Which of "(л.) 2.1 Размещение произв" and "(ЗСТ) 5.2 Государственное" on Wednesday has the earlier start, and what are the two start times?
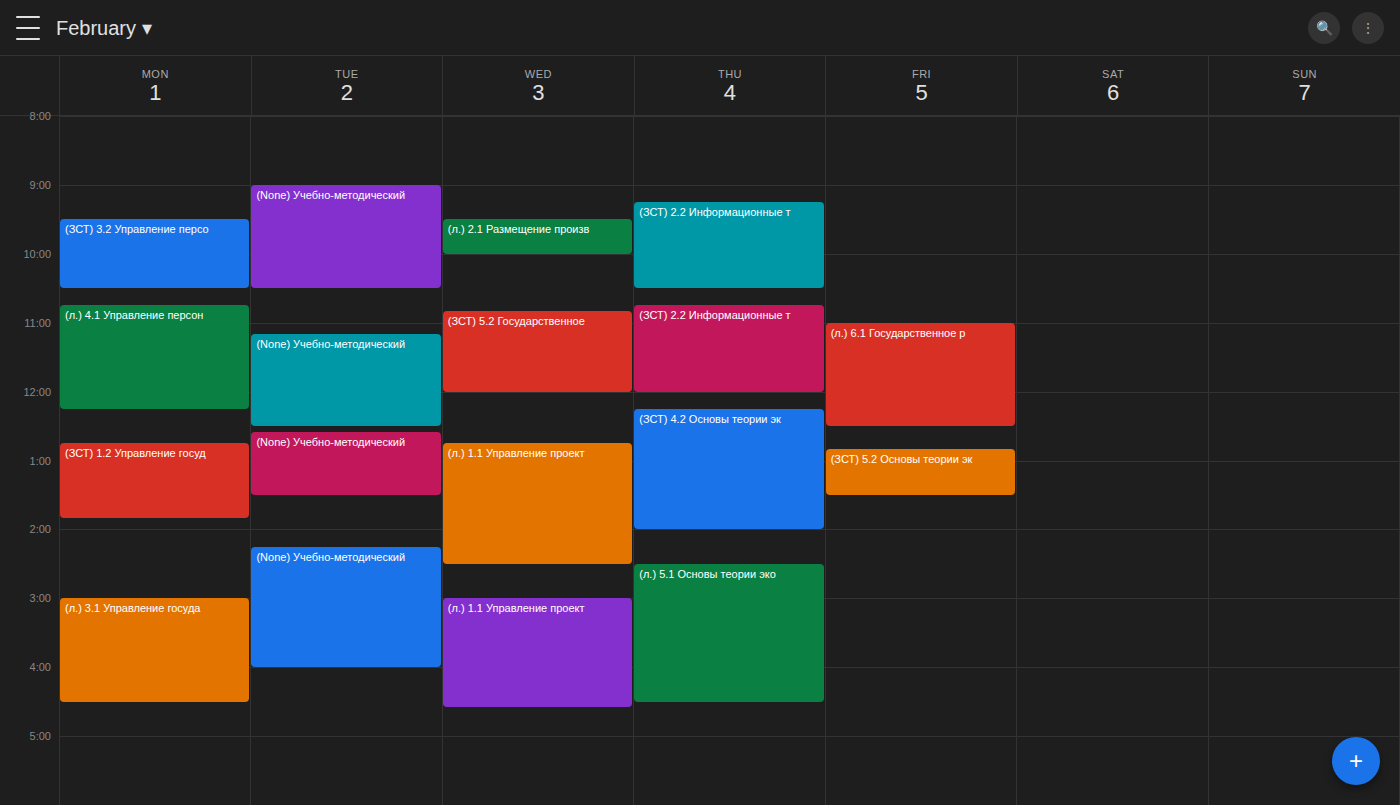
"(л.) 2.1 Размещение произв" 9:30 AM; "(ЗСТ) 5.2 Государственное" 10:50 AM.